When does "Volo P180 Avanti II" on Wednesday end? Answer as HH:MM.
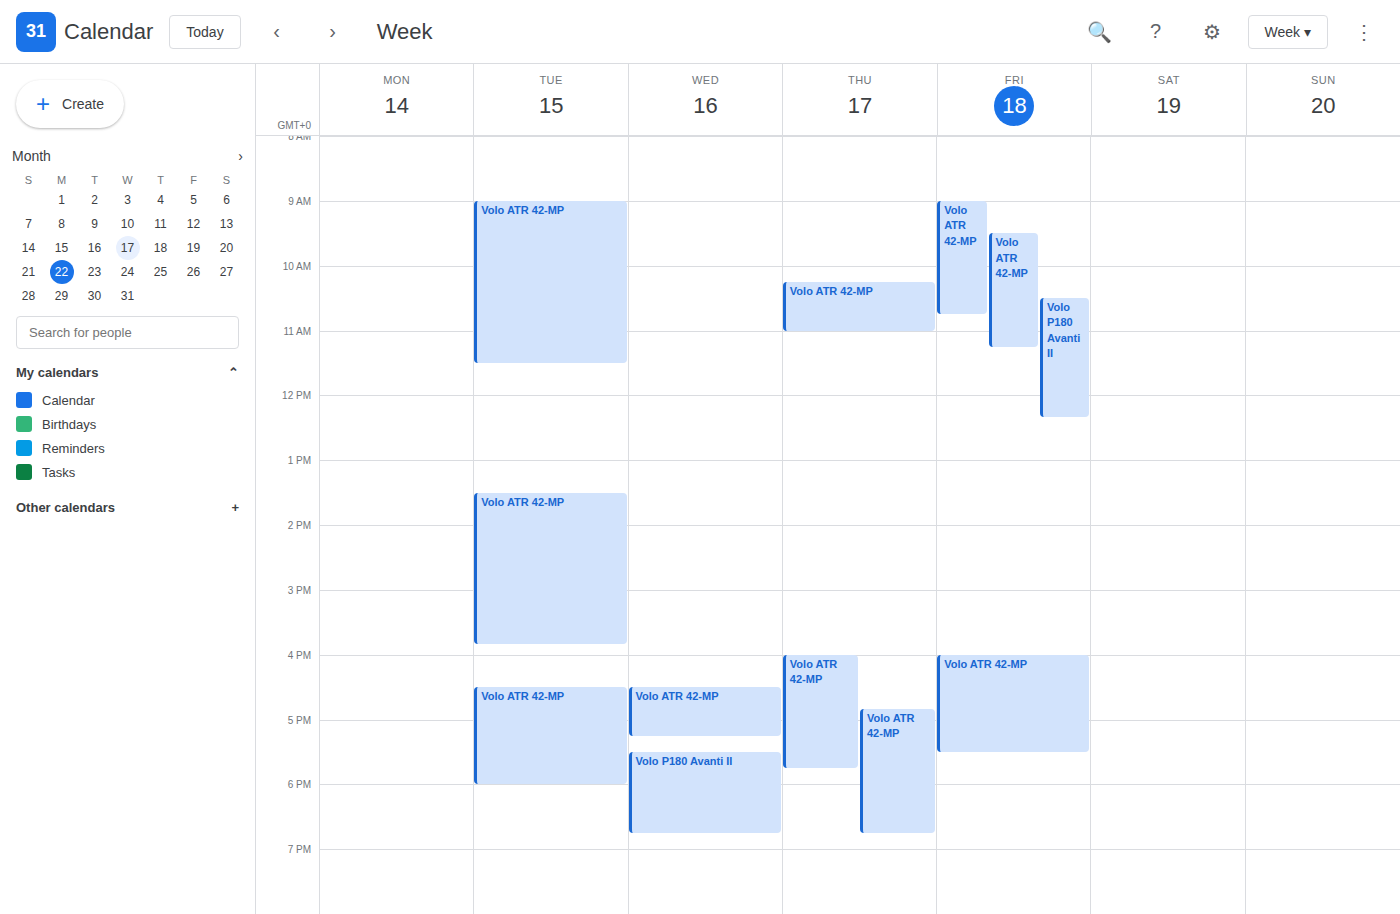
18:45